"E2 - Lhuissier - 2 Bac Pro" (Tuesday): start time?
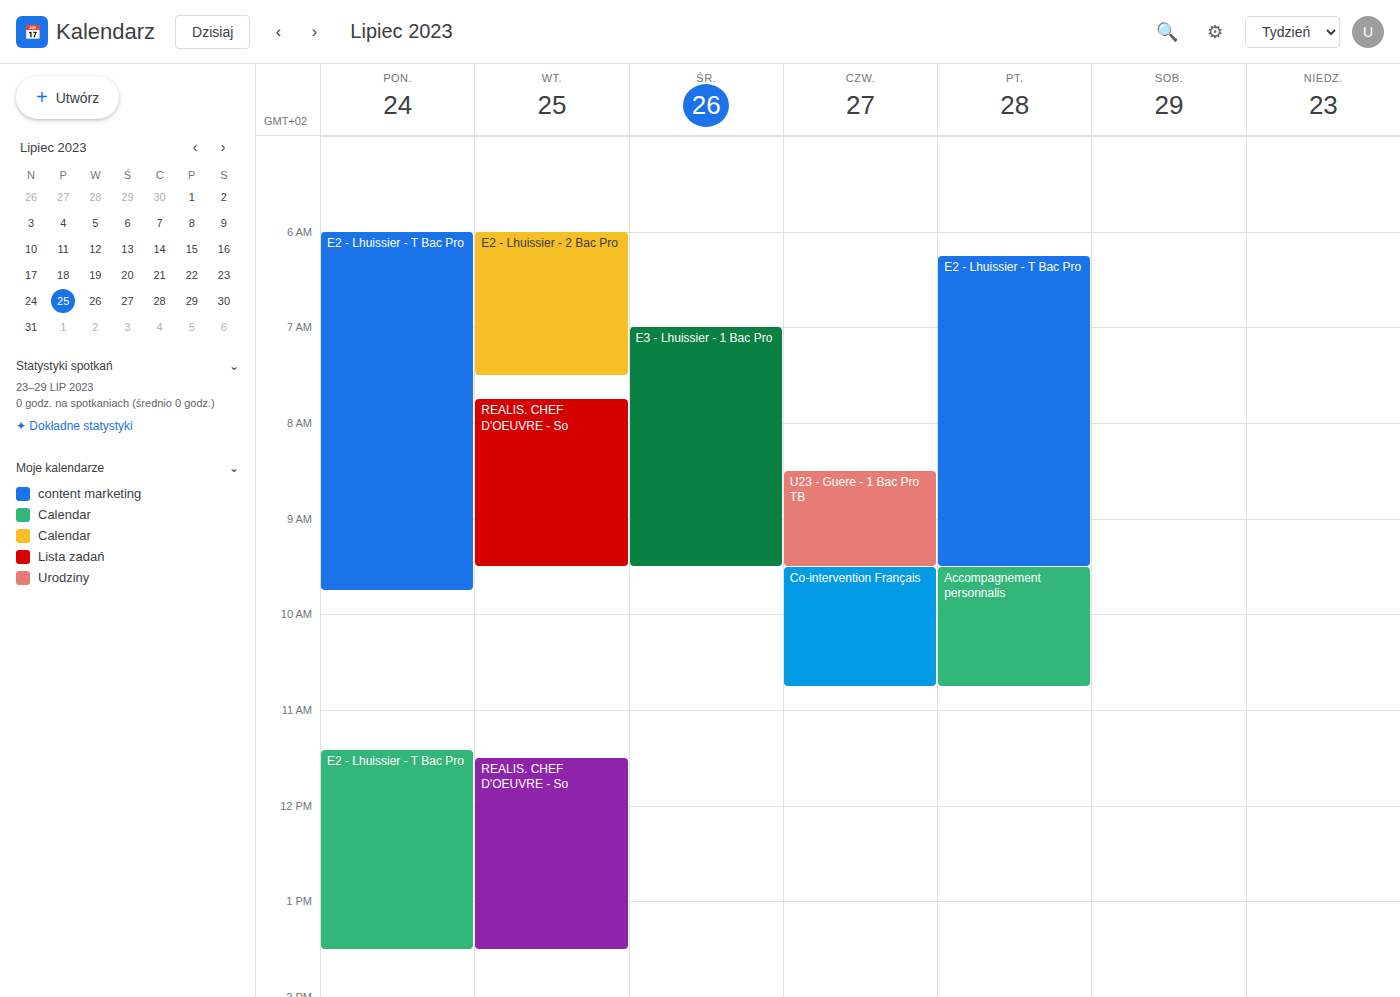
6:00 AM